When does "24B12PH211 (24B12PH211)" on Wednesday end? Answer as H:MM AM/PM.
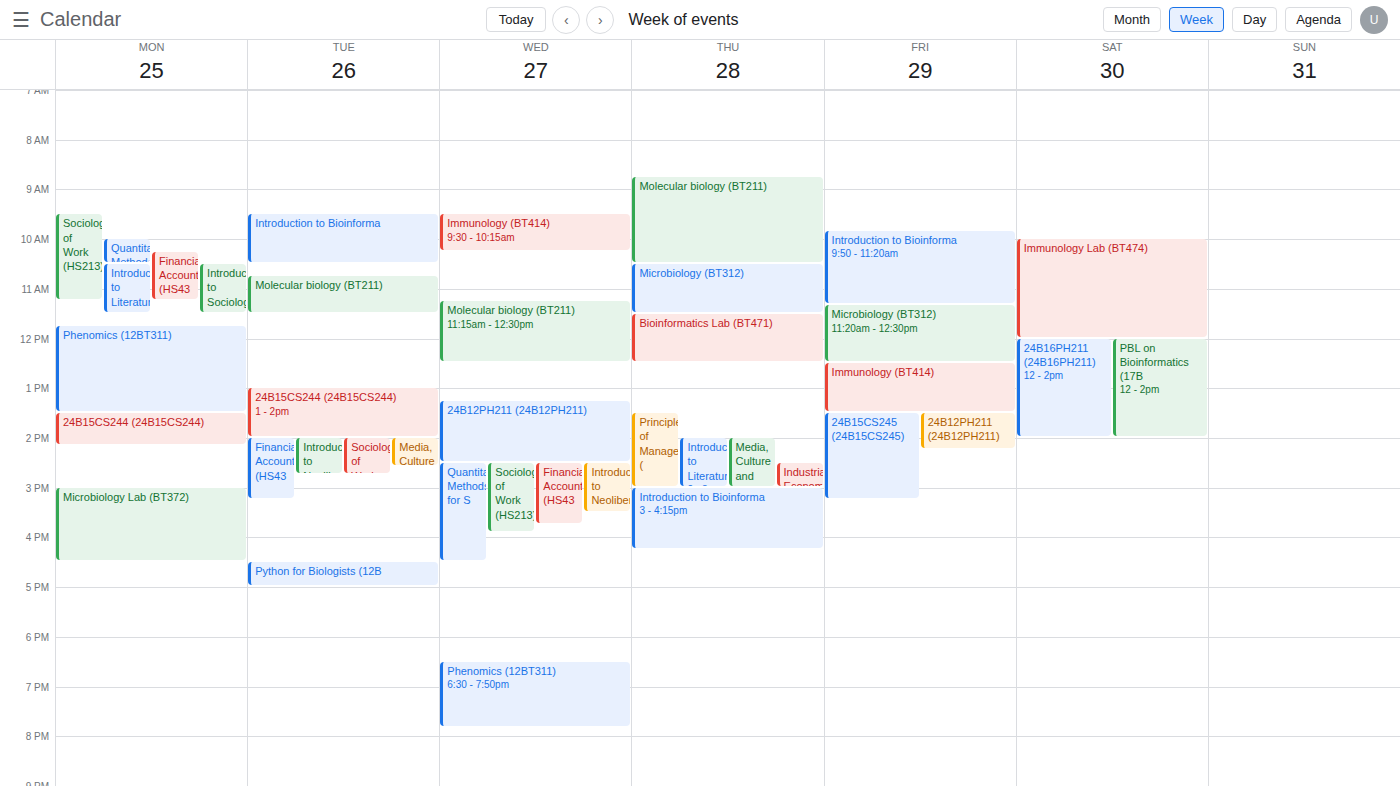
2:30 PM